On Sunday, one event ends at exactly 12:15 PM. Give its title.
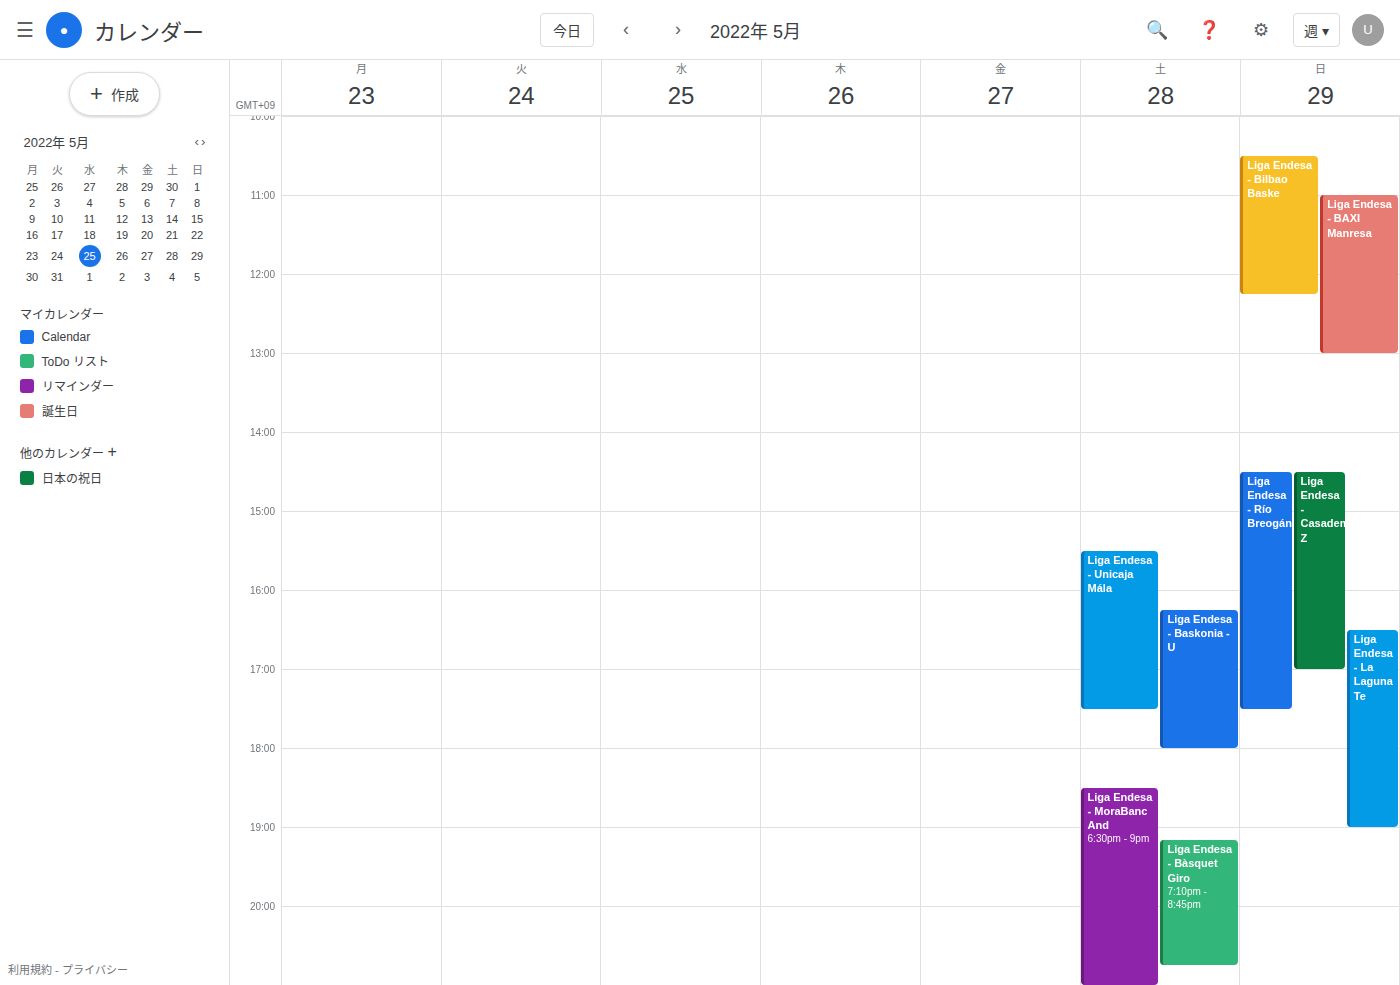
"Liga Endesa - Bilbao Baske"